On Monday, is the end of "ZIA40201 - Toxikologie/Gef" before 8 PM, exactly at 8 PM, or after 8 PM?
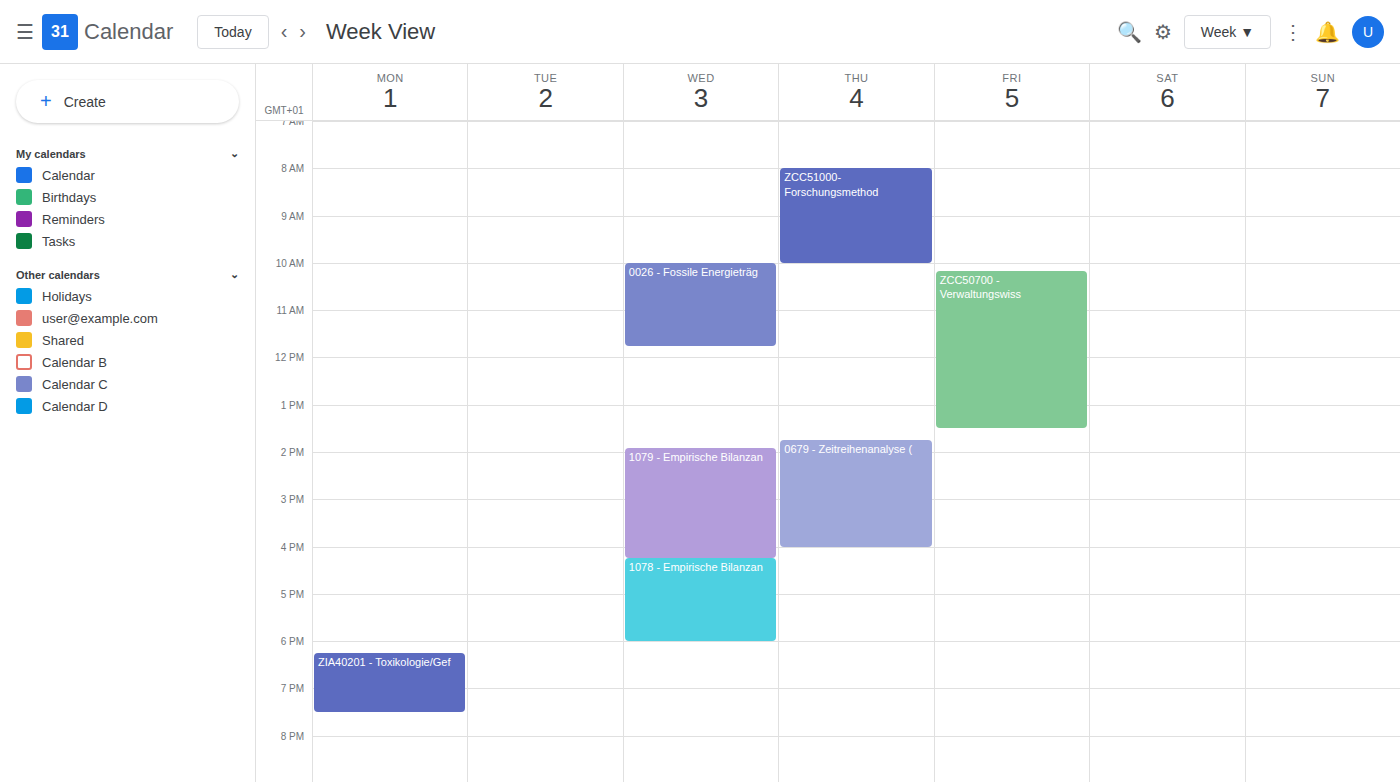
7:30 PM -- before 8 PM, 30 minutes above the 8 PM line.